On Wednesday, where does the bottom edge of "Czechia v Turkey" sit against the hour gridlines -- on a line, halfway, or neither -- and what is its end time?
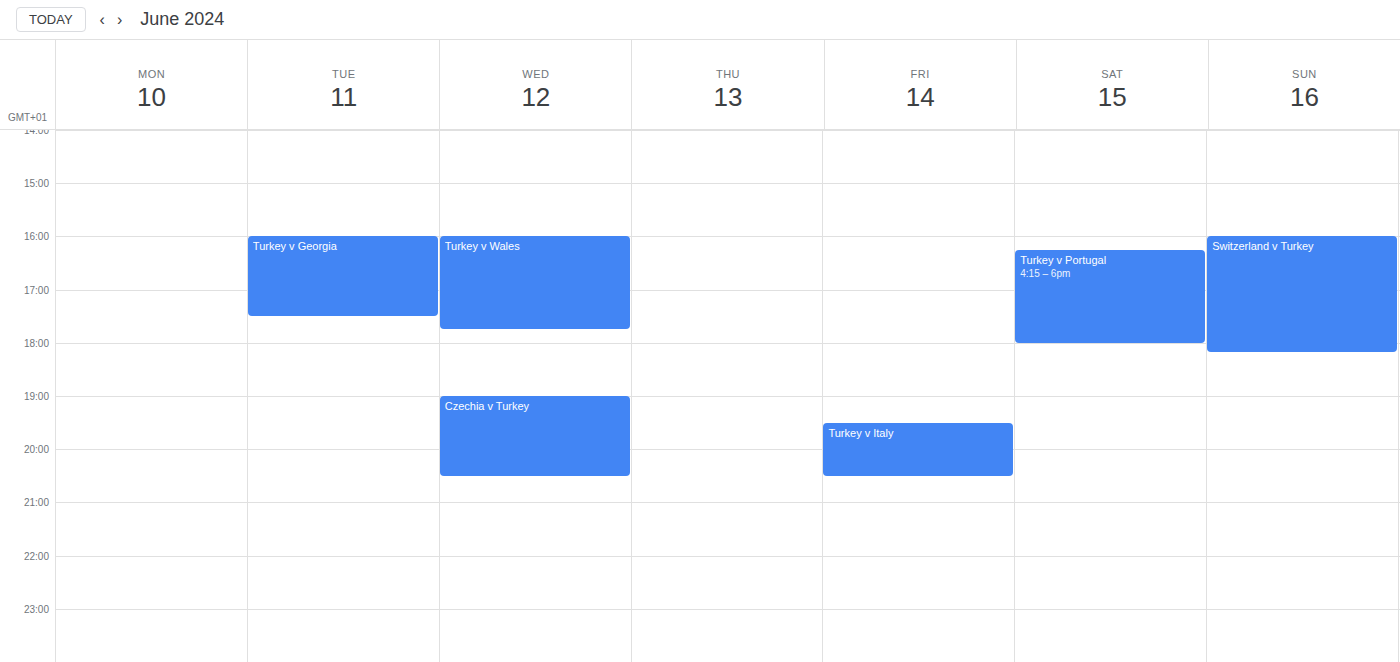
8:30 PM -- halfway between the 8 PM and 9 PM lines.